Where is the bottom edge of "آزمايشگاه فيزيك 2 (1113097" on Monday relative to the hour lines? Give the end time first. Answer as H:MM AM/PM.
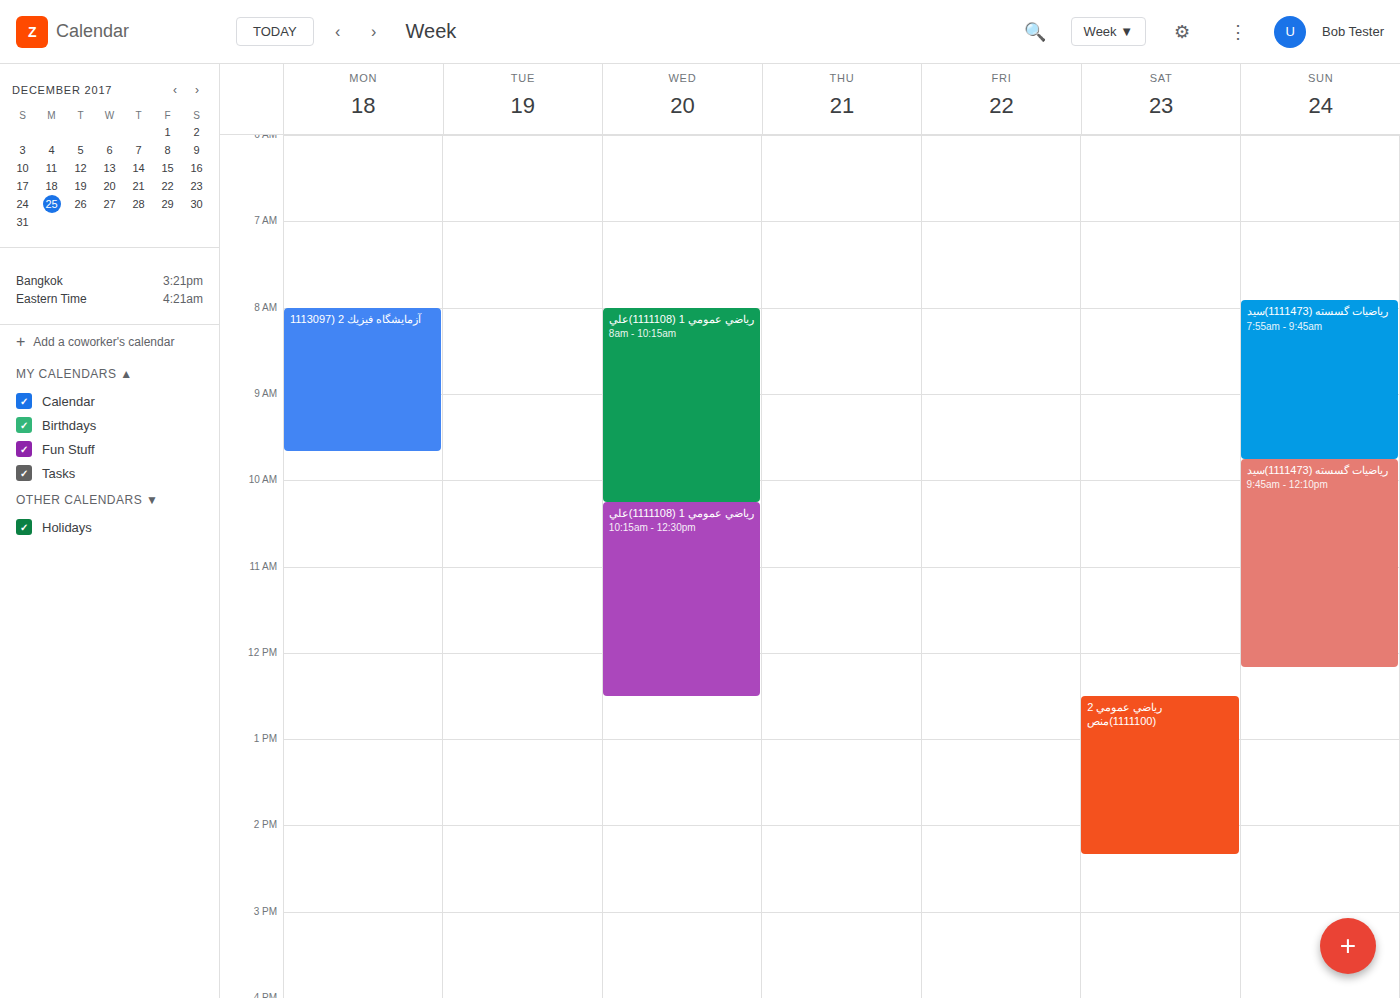
9:40 AM -- neither: 40 minutes below the 9 AM line and 20 minutes above the 10 AM line.